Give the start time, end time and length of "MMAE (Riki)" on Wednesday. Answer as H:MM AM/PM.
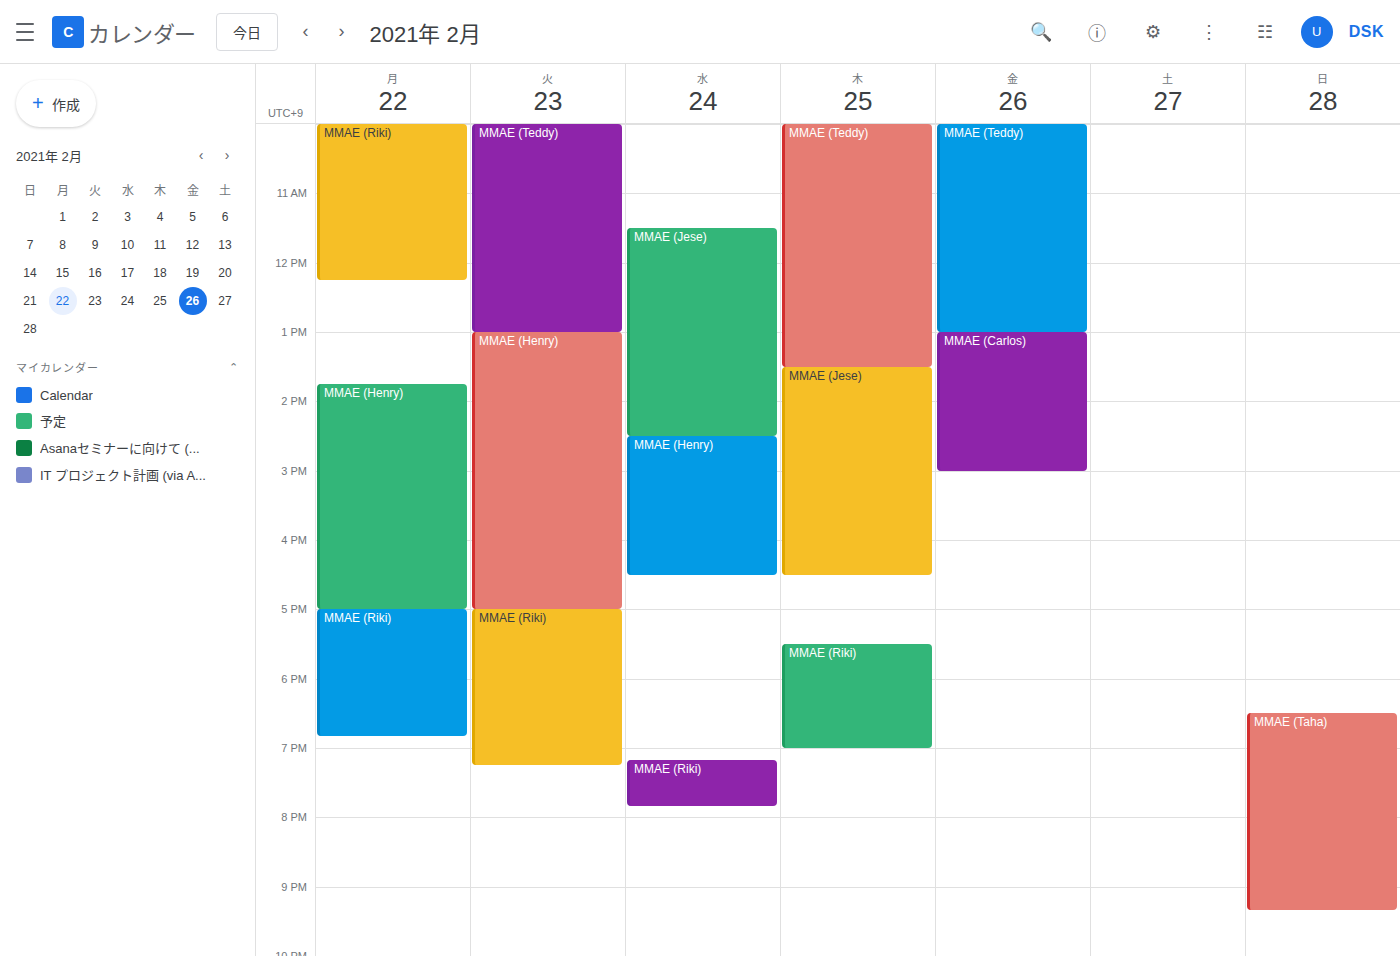
7:10 PM to 7:50 PM, 40 minutes